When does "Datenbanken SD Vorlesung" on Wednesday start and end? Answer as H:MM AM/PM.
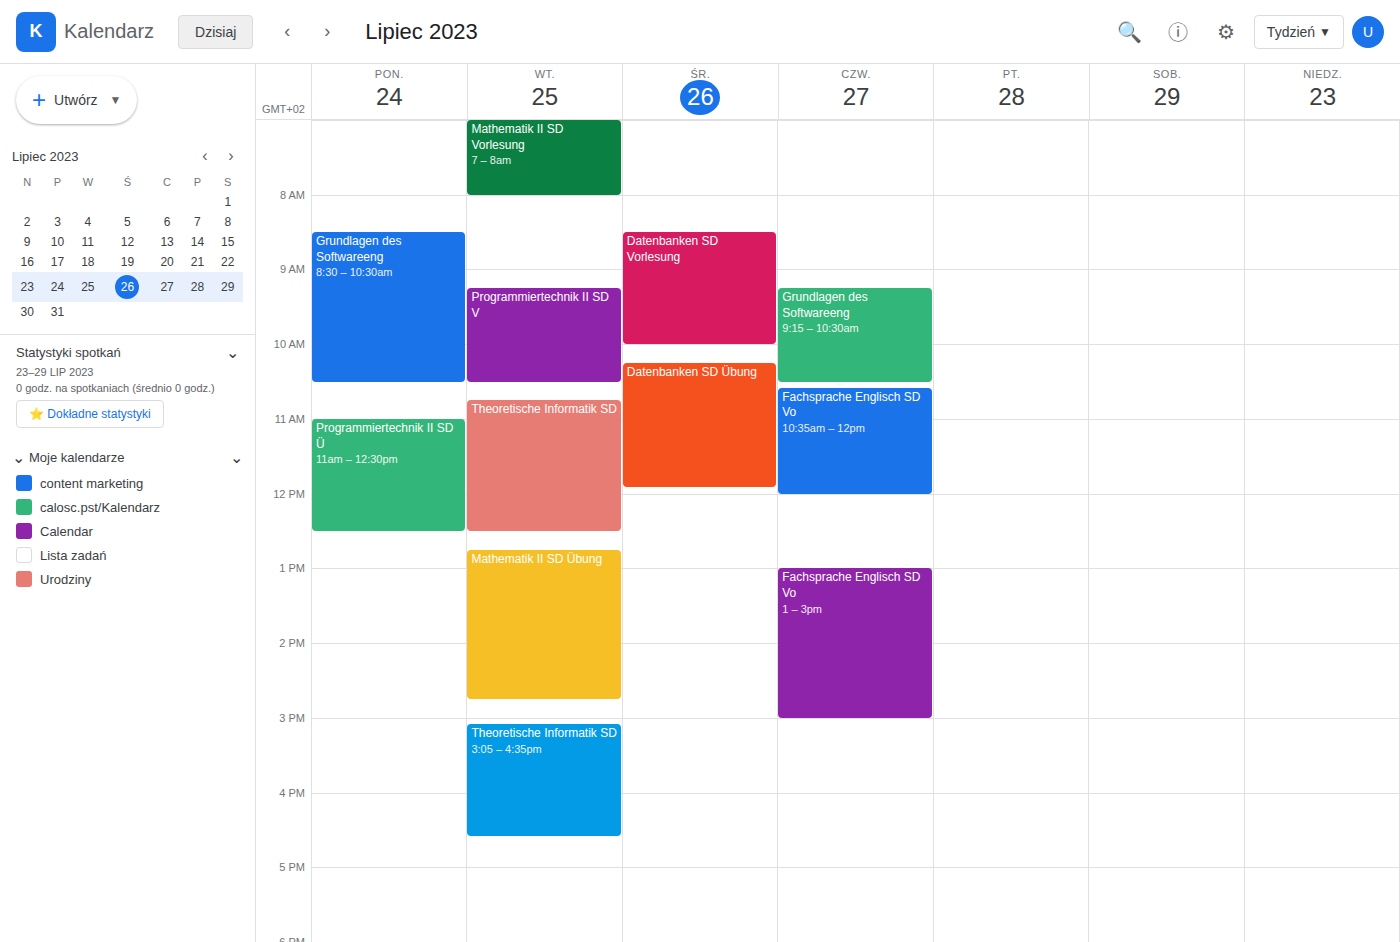
8:30 AM to 10:00 AM